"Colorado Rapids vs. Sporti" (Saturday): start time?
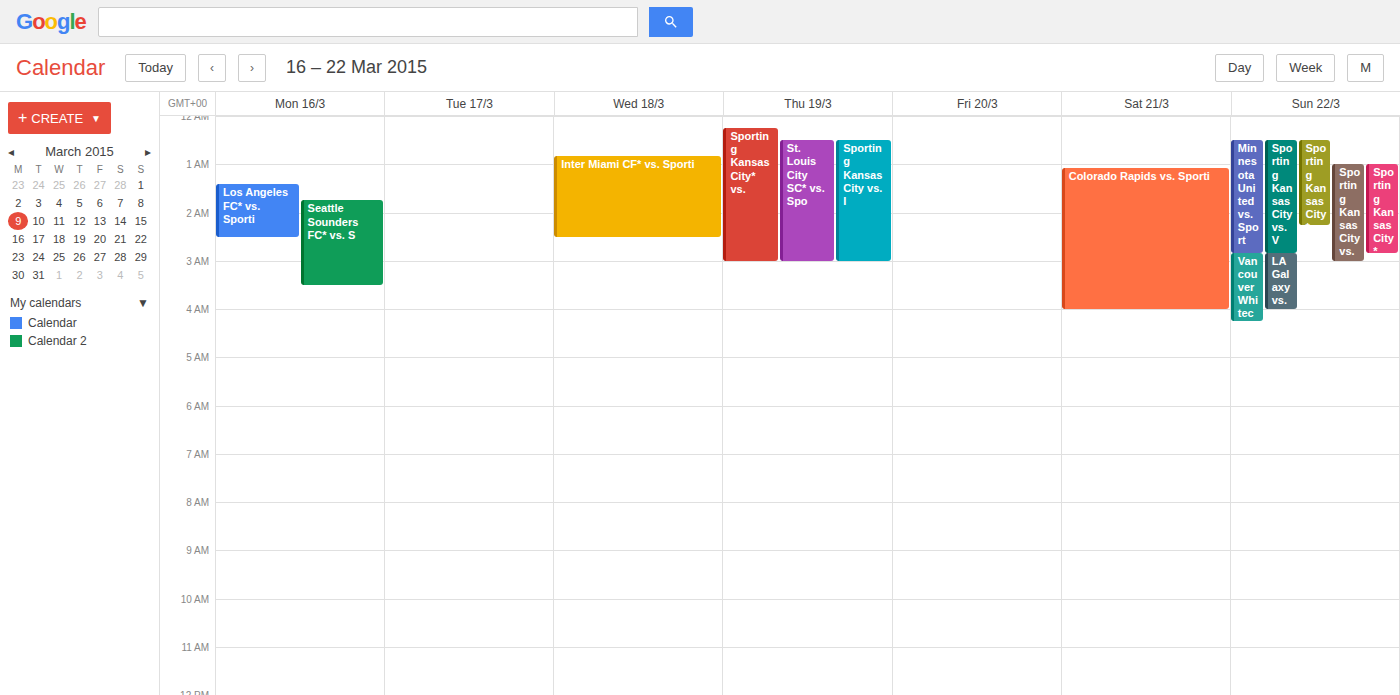
1:05 AM